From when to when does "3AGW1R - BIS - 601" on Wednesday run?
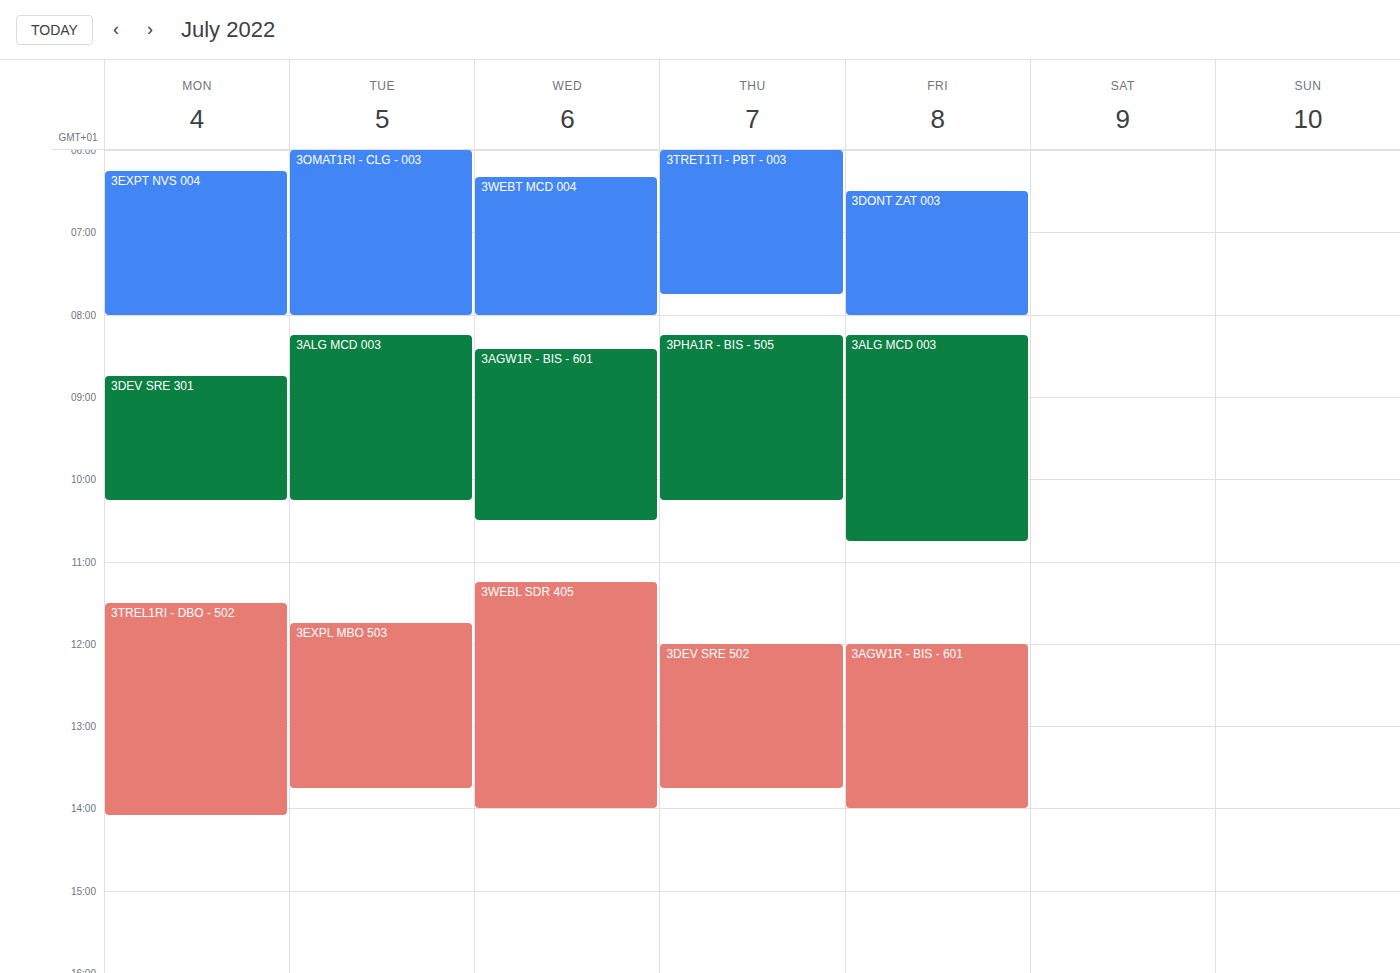
8:25 AM to 10:30 AM